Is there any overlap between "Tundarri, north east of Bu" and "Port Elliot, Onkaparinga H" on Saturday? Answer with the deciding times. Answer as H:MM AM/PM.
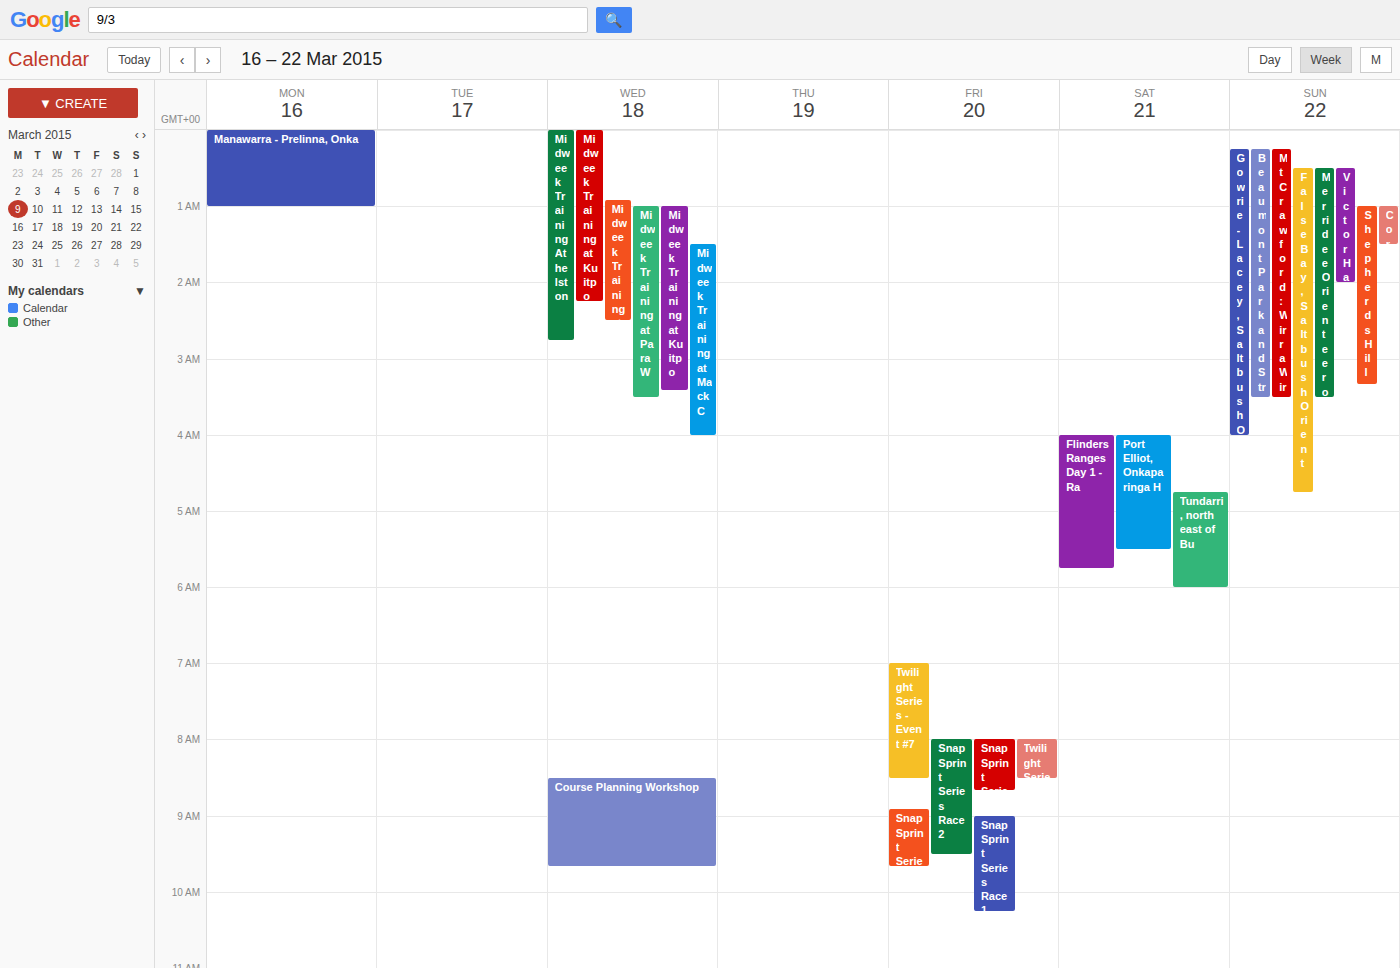
"Tundarri, north east of Bu" starts at 4:45 AM, before "Port Elliot, Onkaparinga H" ends at 5:30 AM -- they overlap.